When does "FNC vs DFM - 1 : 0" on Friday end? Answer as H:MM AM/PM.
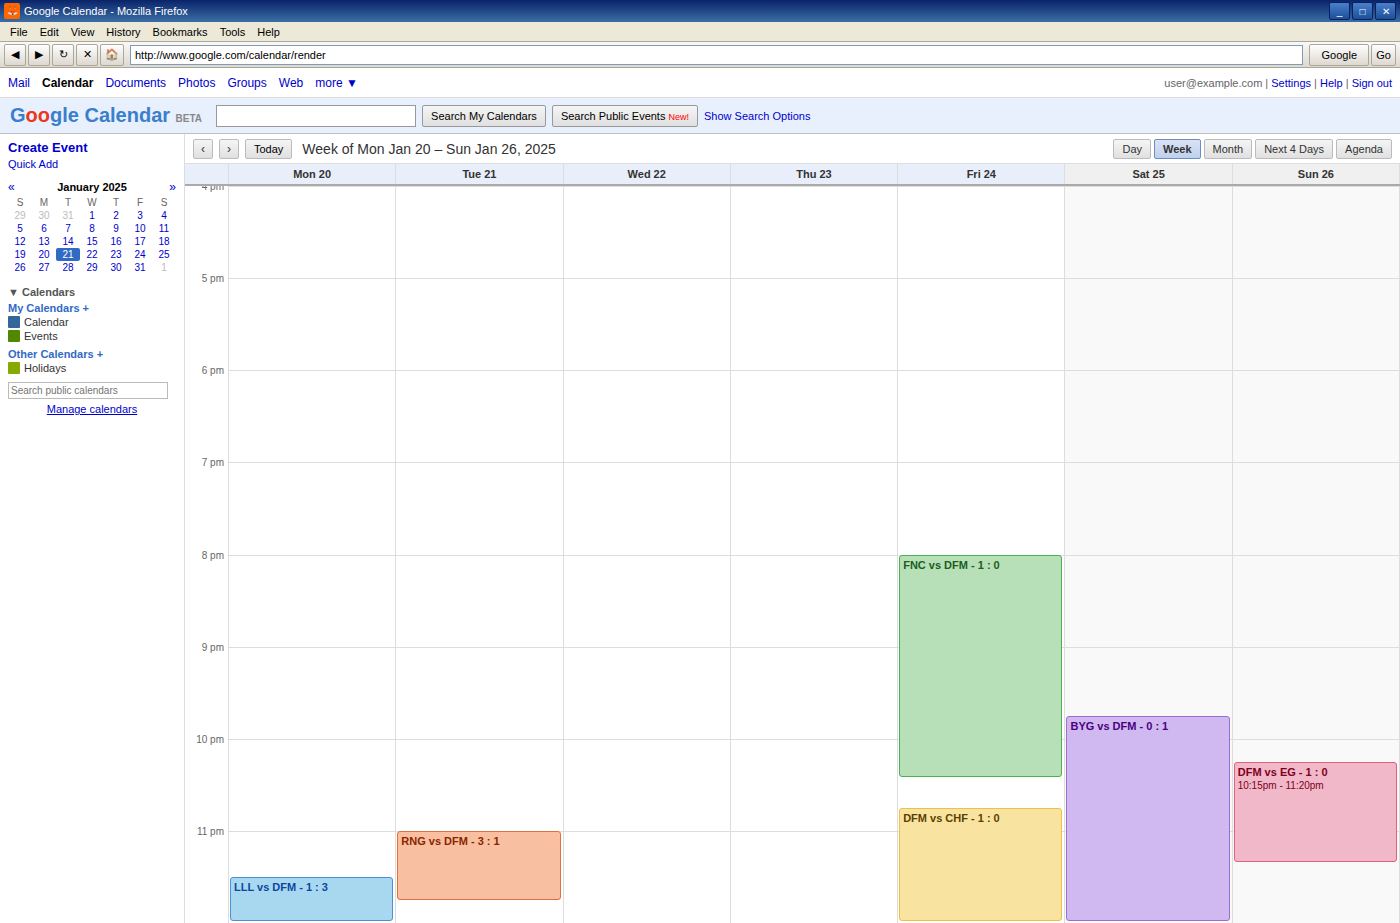
10:25 PM